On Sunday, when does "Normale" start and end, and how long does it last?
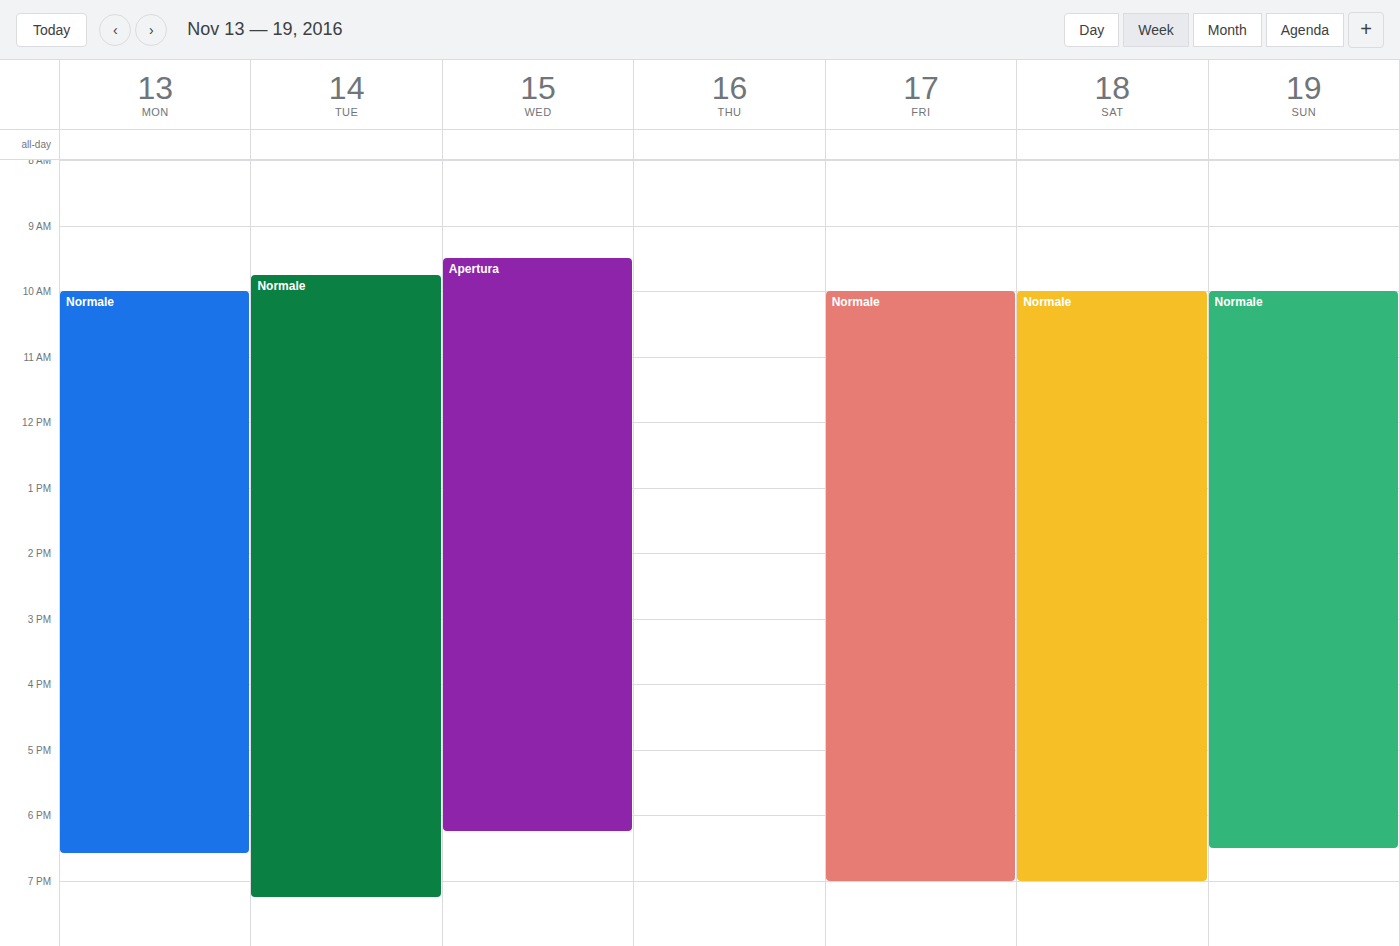
10:00 AM to 6:30 PM, 8 hours 30 minutes